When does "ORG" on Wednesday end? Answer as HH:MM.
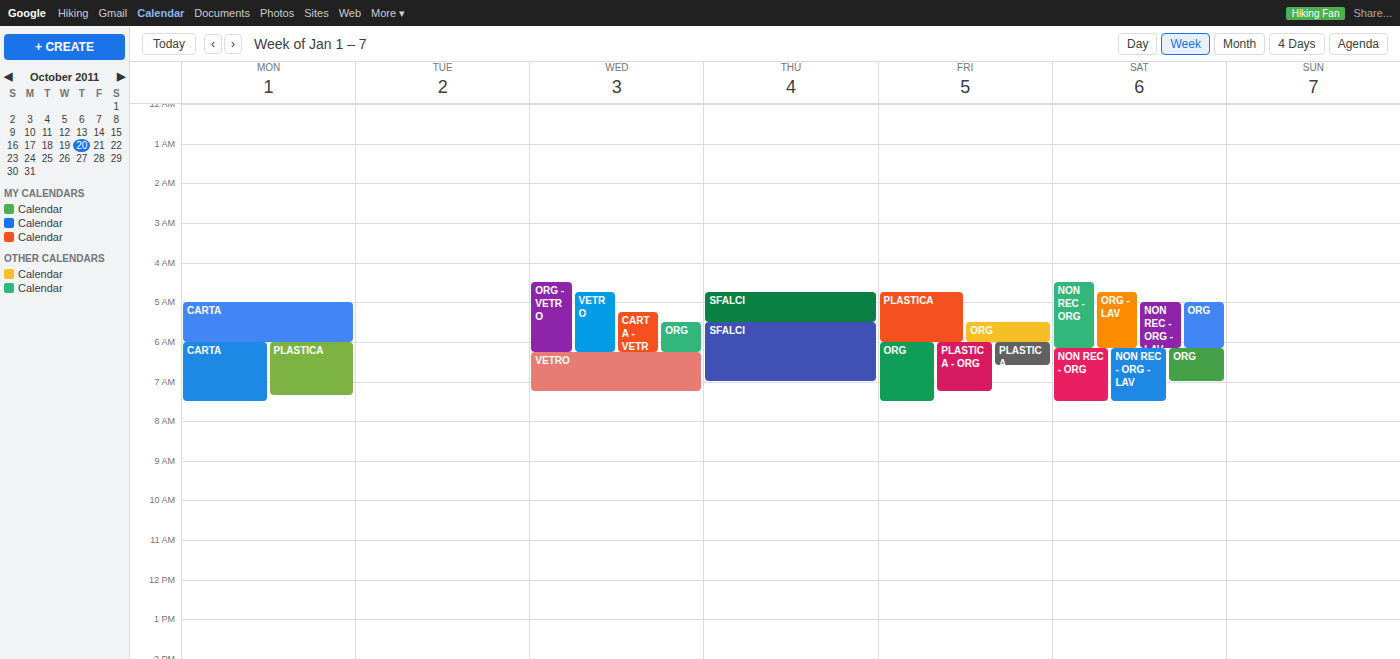
06:15